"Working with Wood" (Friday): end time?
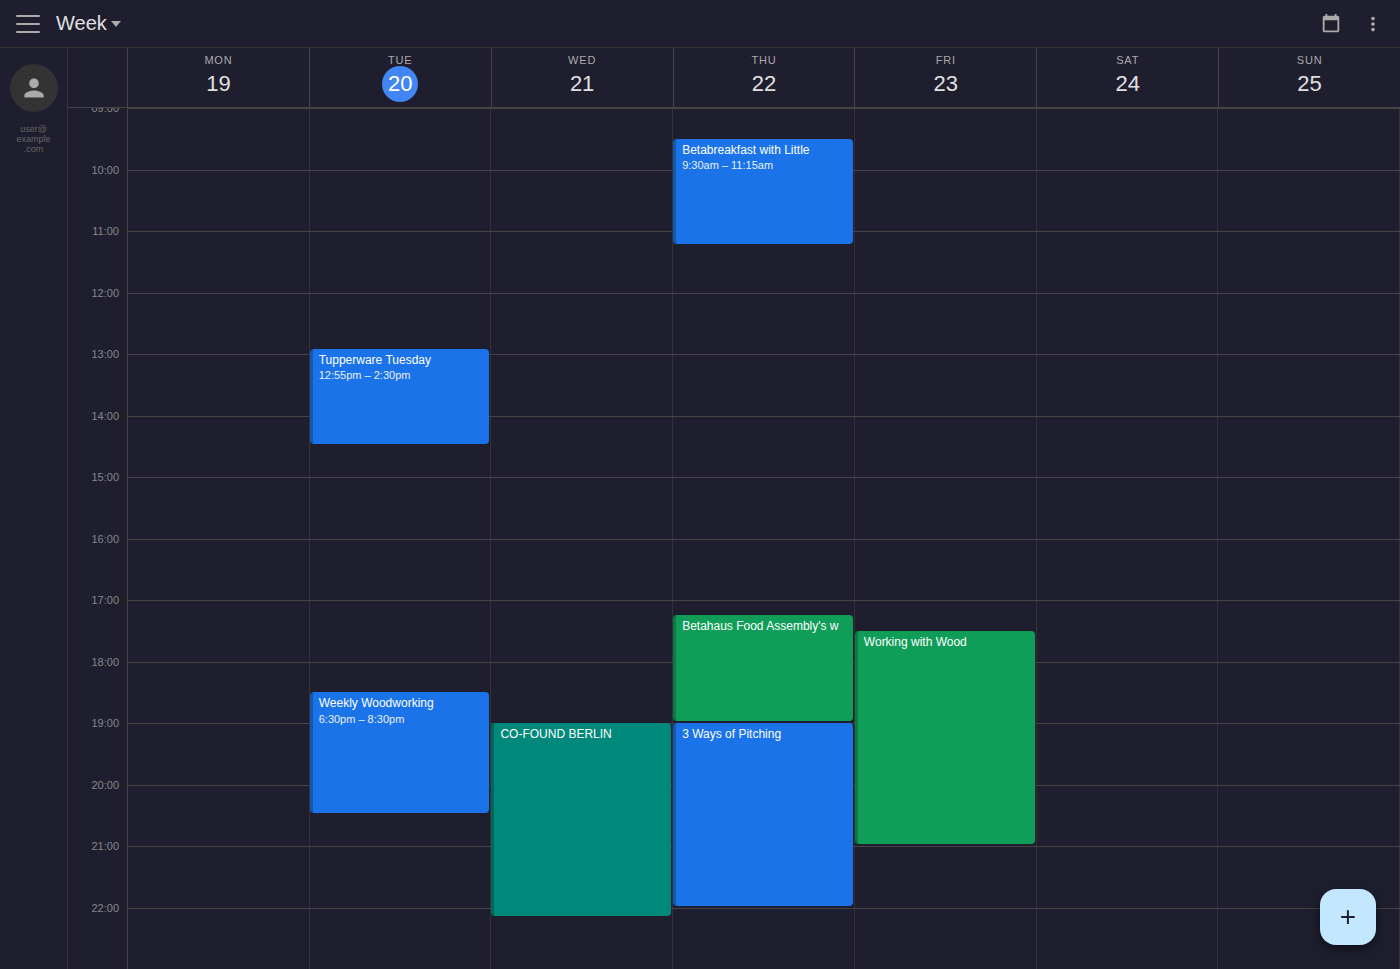
9:00 PM